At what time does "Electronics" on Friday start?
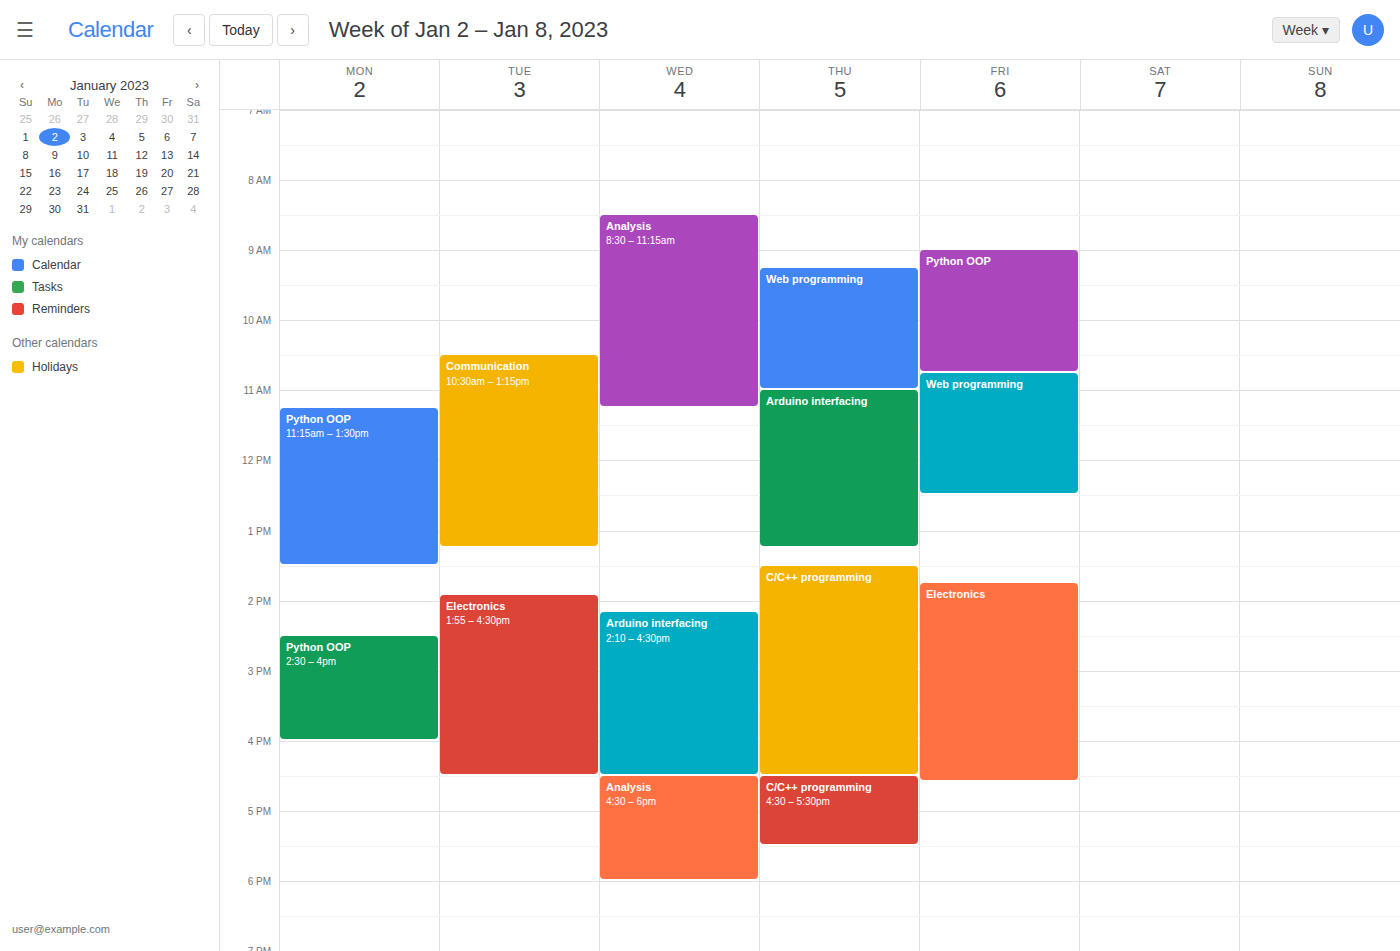
13:45